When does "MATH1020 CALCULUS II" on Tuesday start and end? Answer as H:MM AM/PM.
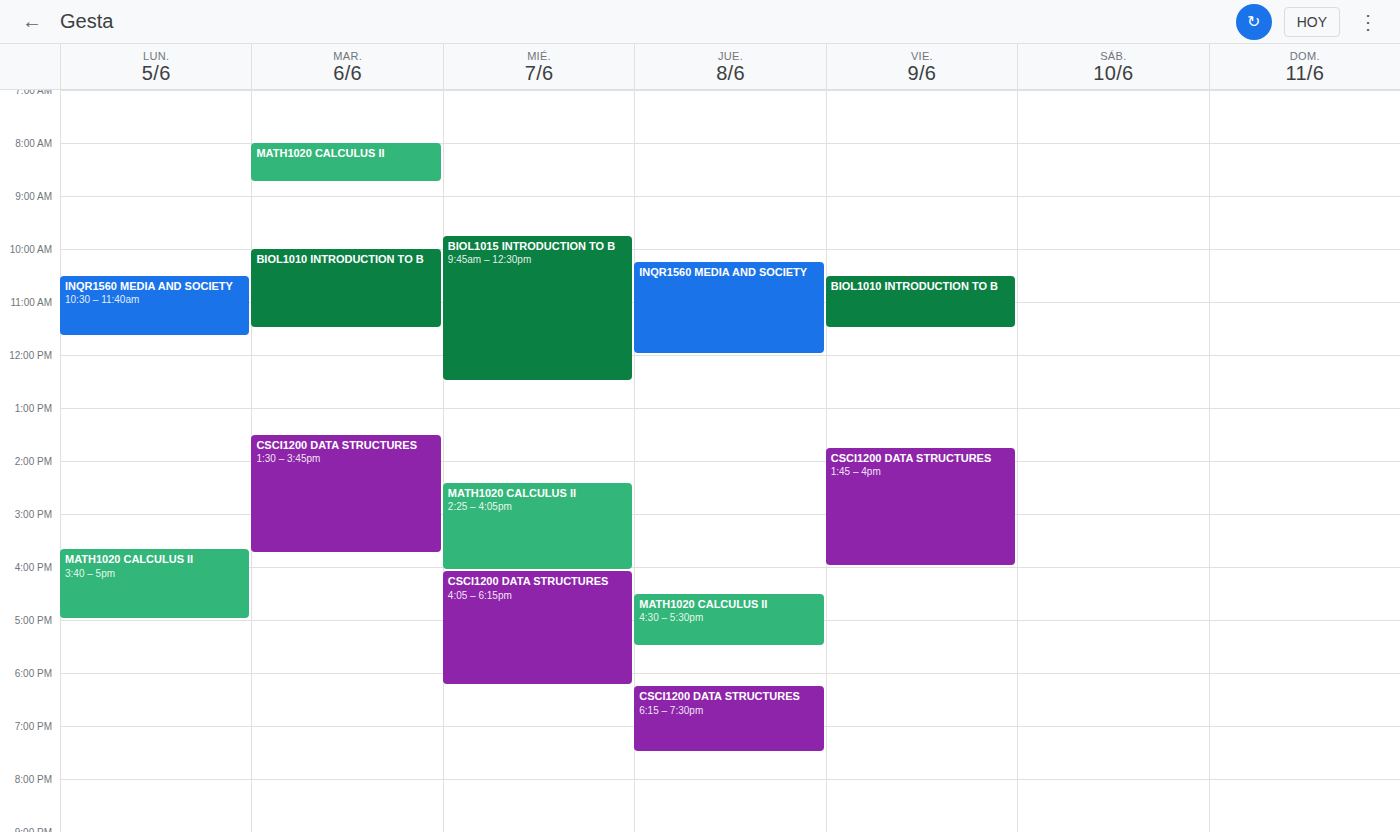
8:00 AM to 8:45 AM